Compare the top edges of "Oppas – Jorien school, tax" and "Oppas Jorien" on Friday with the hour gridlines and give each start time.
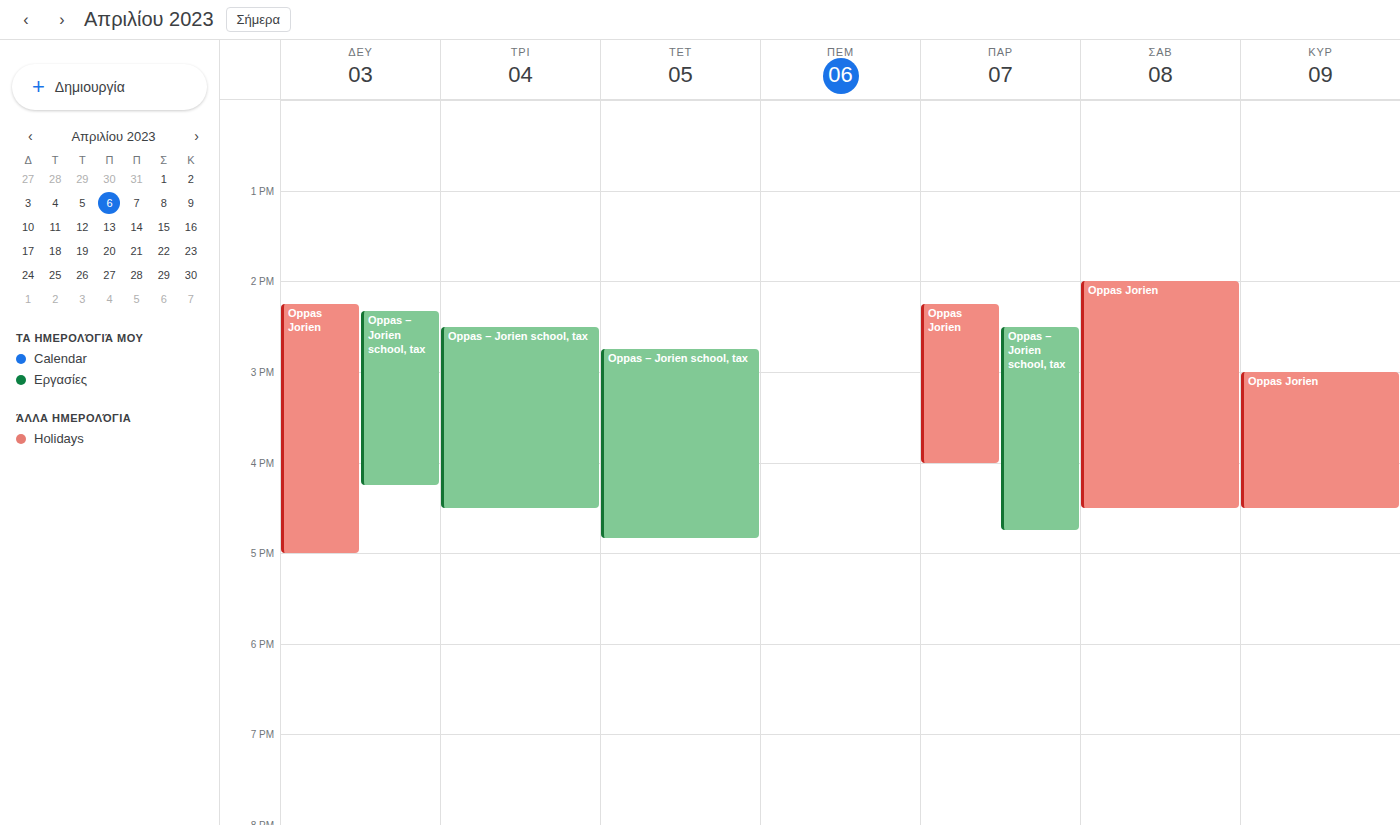
"Oppas – Jorien school, tax": 2:30 PM, halfway between the 2 PM and 3 PM lines. "Oppas Jorien": 2:15 PM, neither: a quarter of the way from the 2 PM line to the 3 PM line.